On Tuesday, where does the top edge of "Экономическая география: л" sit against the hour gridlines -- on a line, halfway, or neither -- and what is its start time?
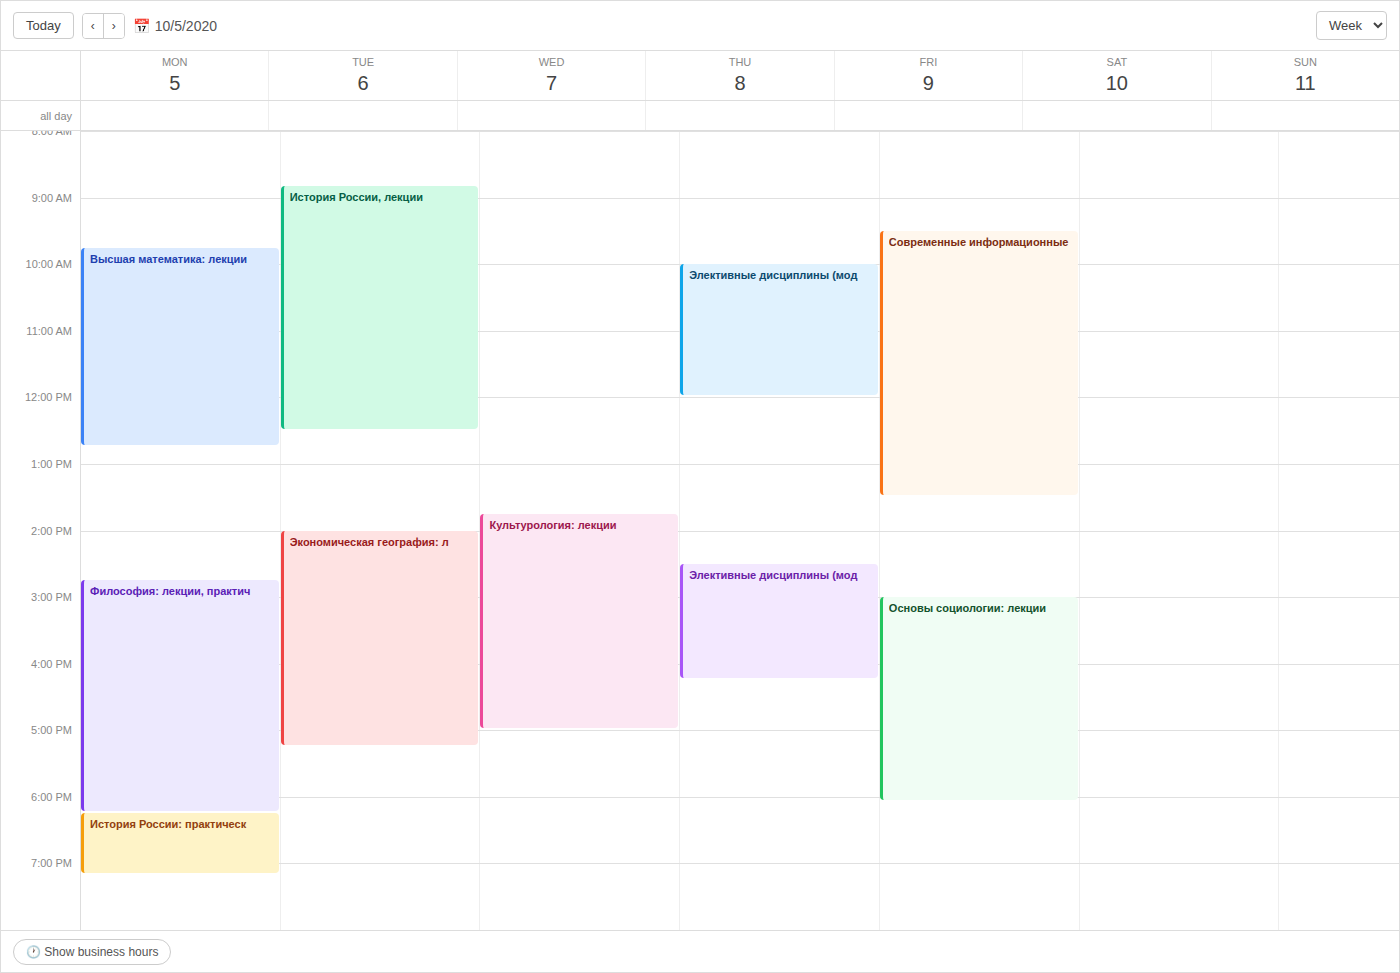
2:00 PM -- exactly on the 2 PM line.